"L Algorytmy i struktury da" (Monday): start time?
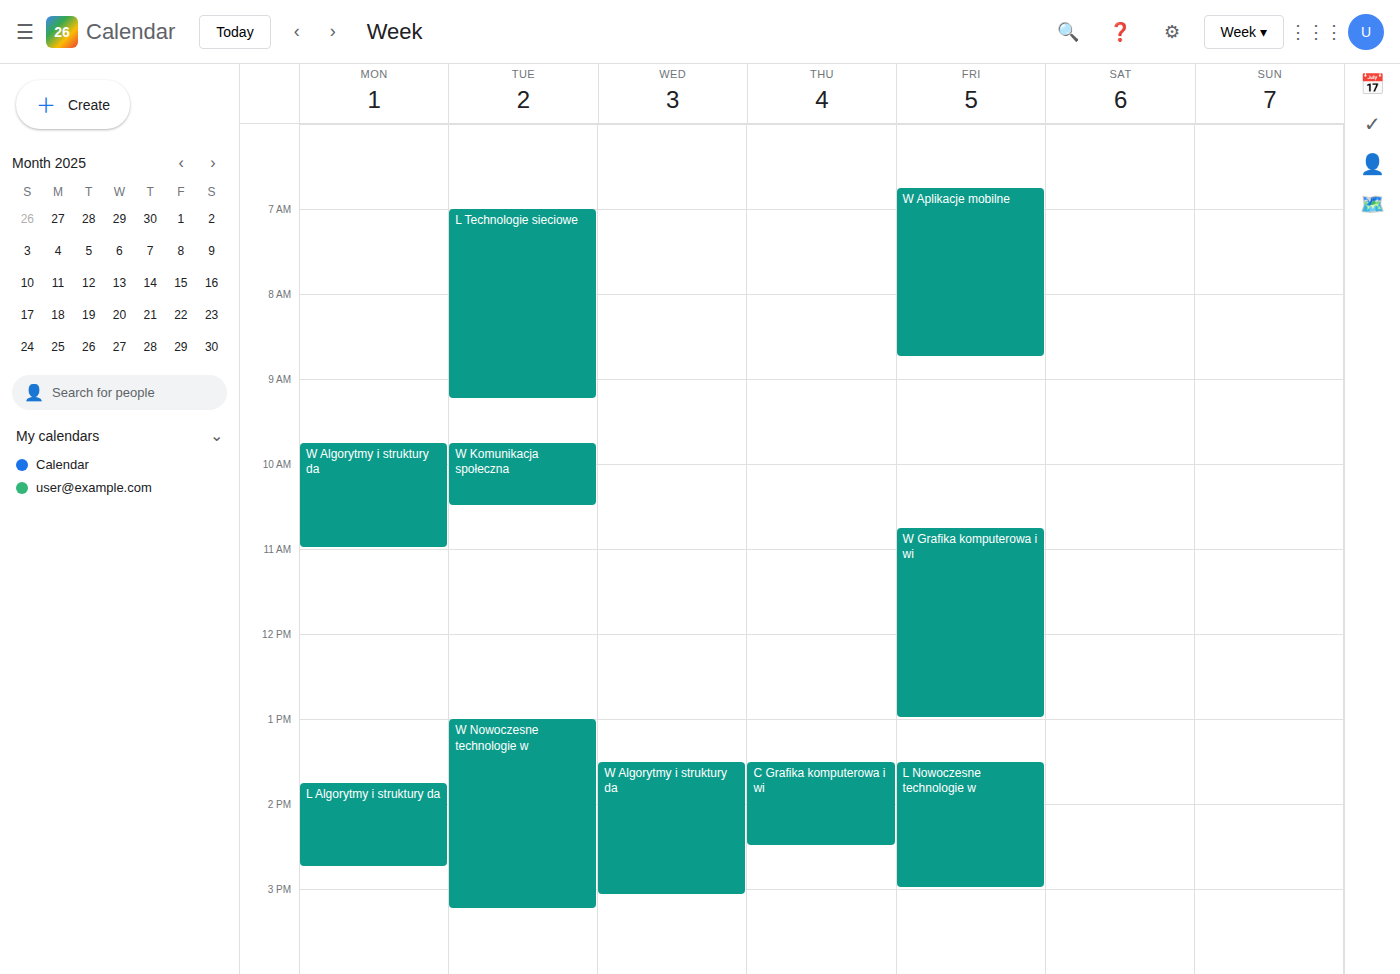
1:45 PM